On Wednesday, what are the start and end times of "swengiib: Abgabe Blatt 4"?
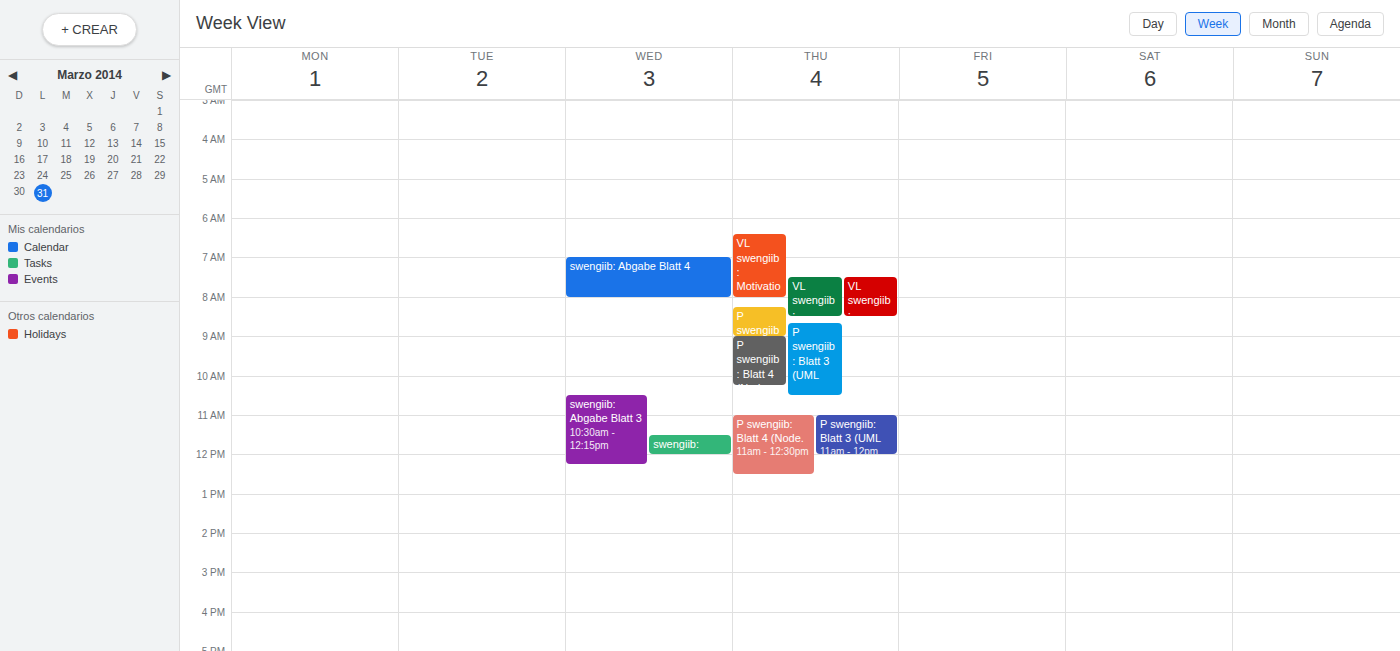
7:00 AM to 8:00 AM